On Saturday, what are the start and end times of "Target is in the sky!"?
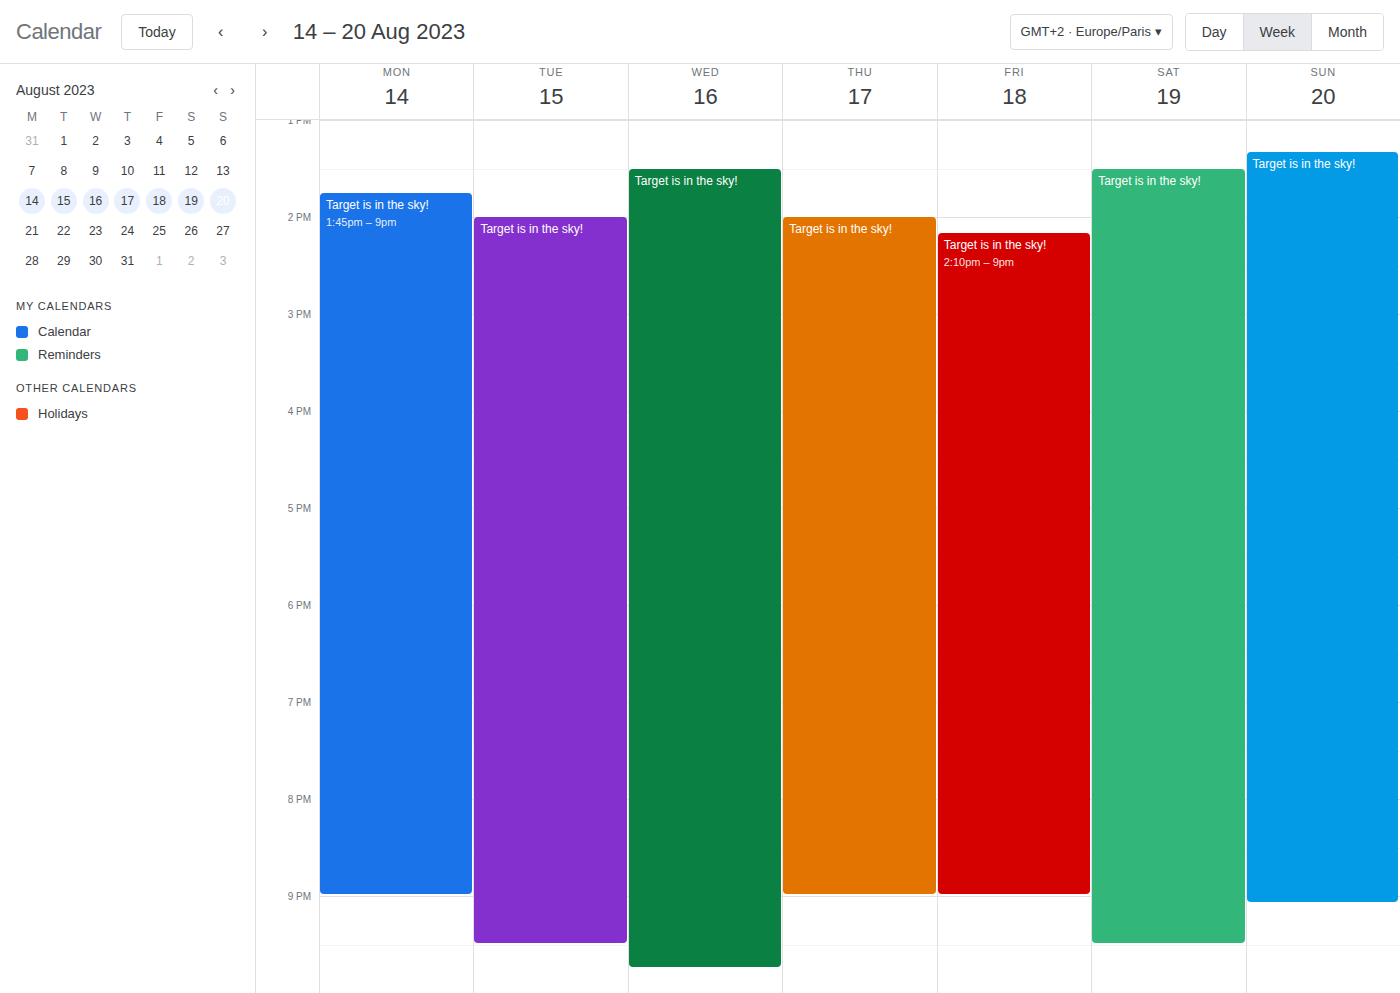
13:30 to 21:30